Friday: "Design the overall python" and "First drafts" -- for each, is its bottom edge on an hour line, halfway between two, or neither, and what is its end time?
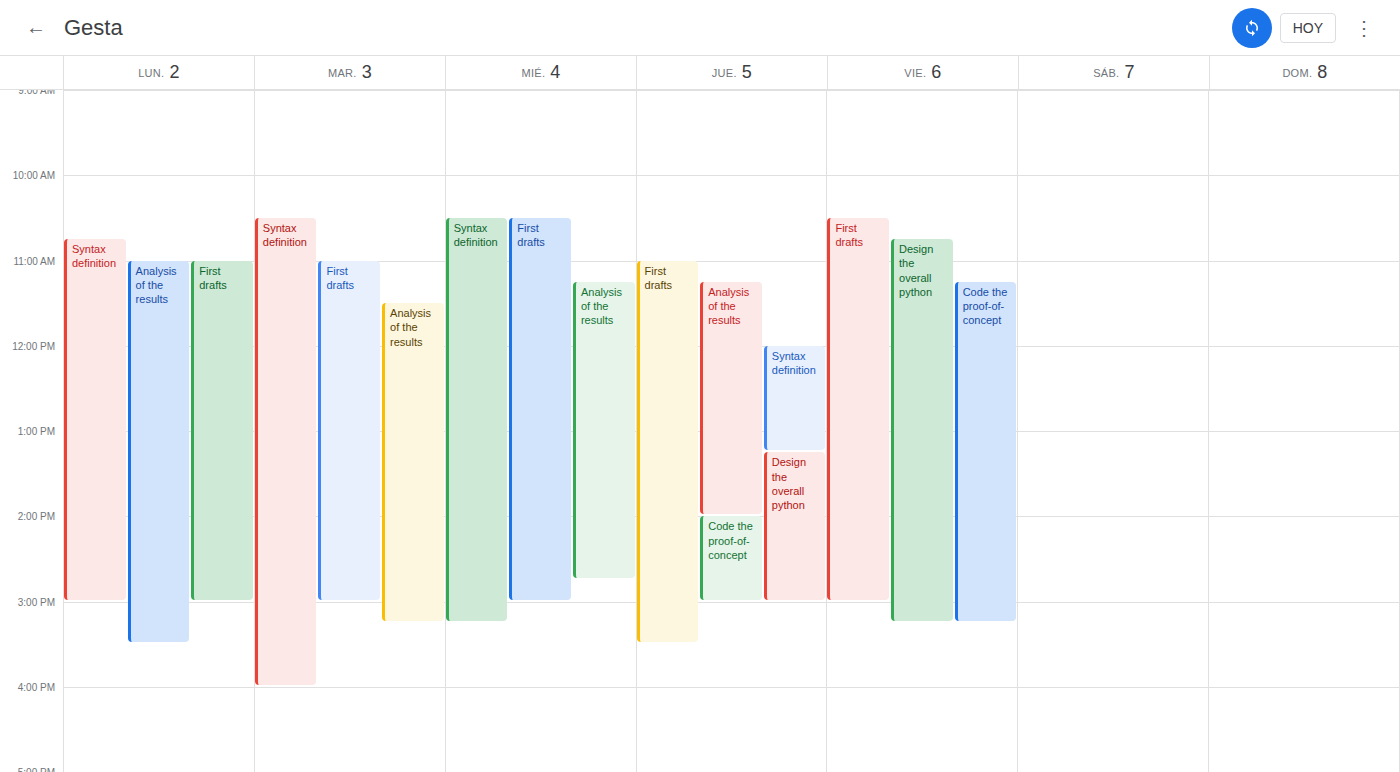
"Design the overall python": 3:15 PM, neither: a quarter of the way from the 3 PM line to the 4 PM line. "First drafts": 3:00 PM, exactly on the 3 PM line.